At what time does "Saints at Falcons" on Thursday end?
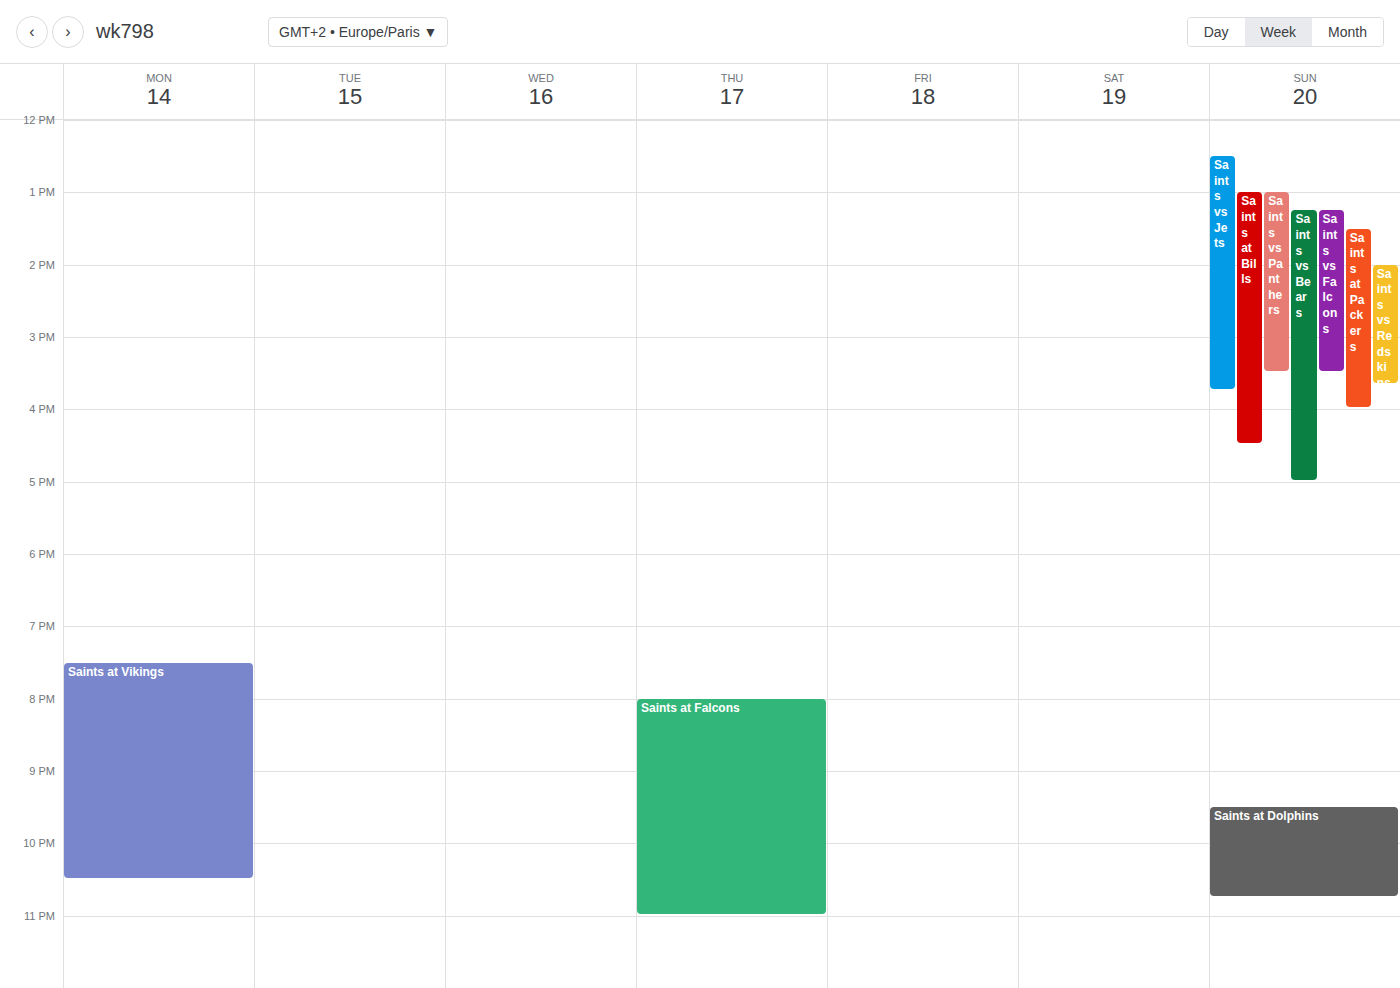
11:00 PM